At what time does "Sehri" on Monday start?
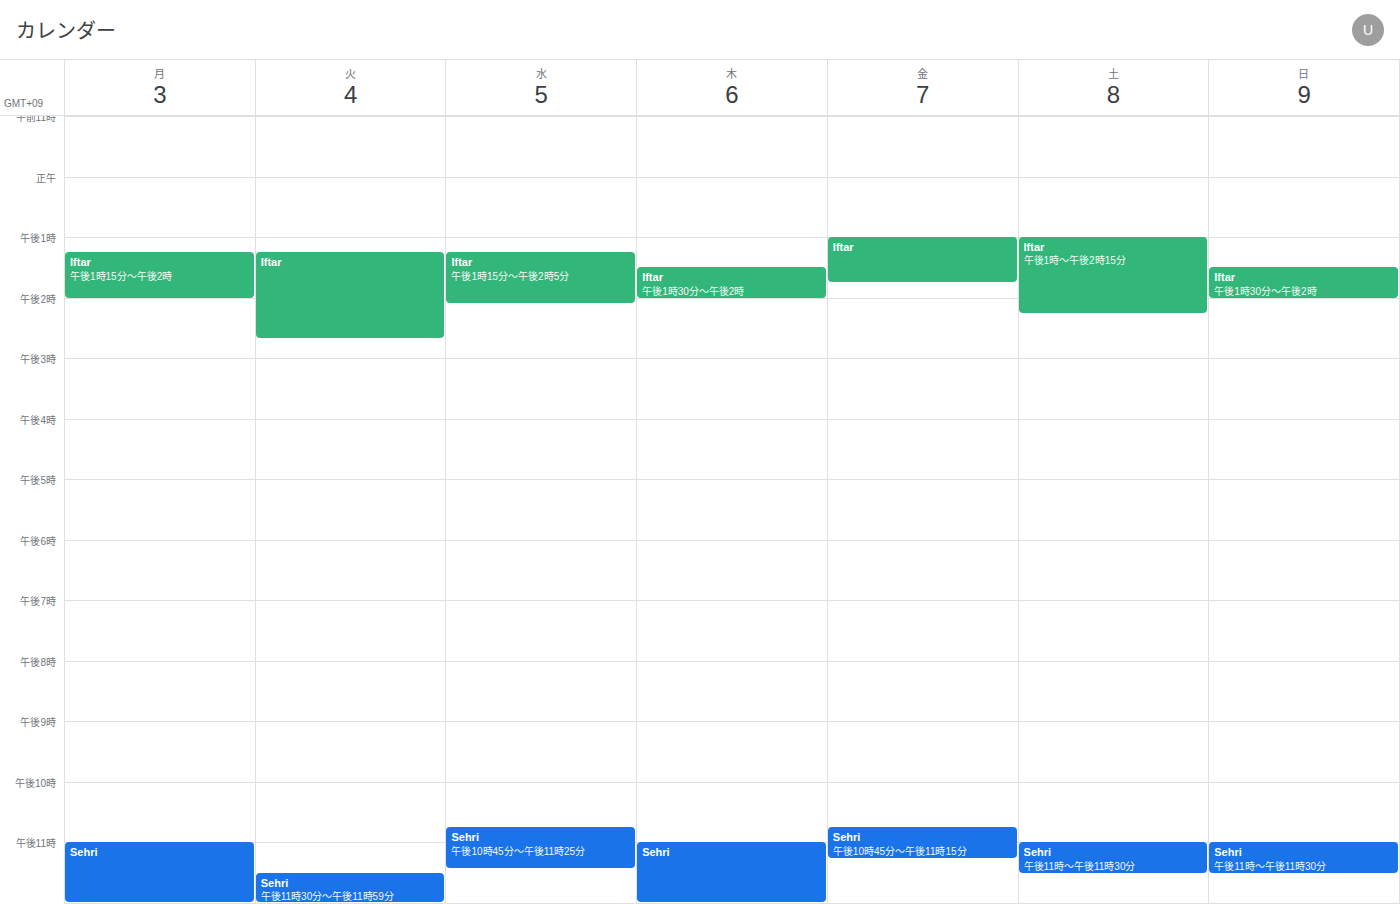
11:00 PM